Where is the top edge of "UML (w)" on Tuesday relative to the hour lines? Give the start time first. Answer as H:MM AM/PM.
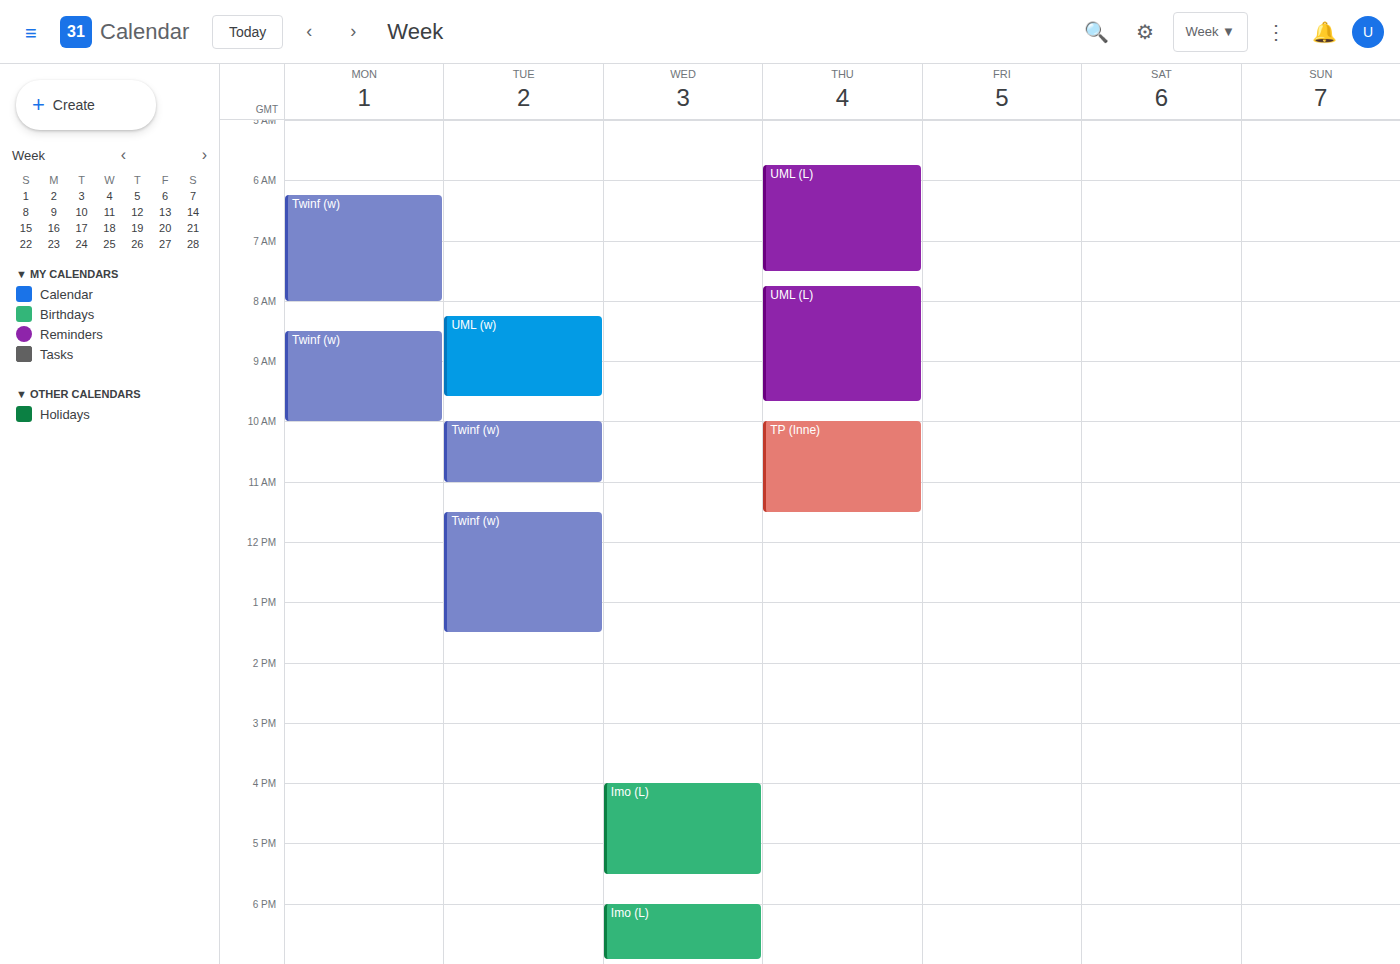
8:15 AM -- neither: a quarter of the way from the 8 AM line to the 9 AM line.